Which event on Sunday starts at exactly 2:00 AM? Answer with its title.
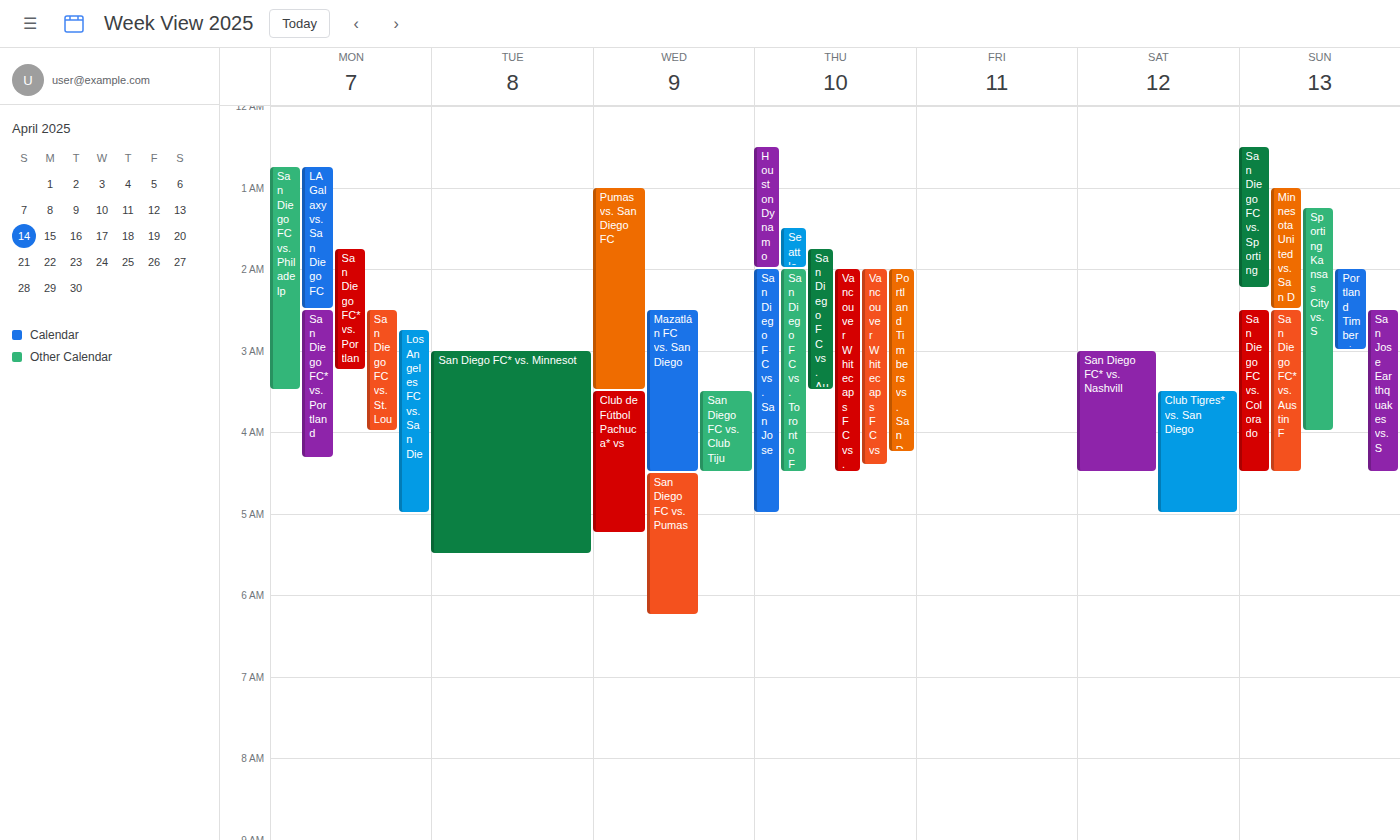
"Portland Timbers* vs. San"